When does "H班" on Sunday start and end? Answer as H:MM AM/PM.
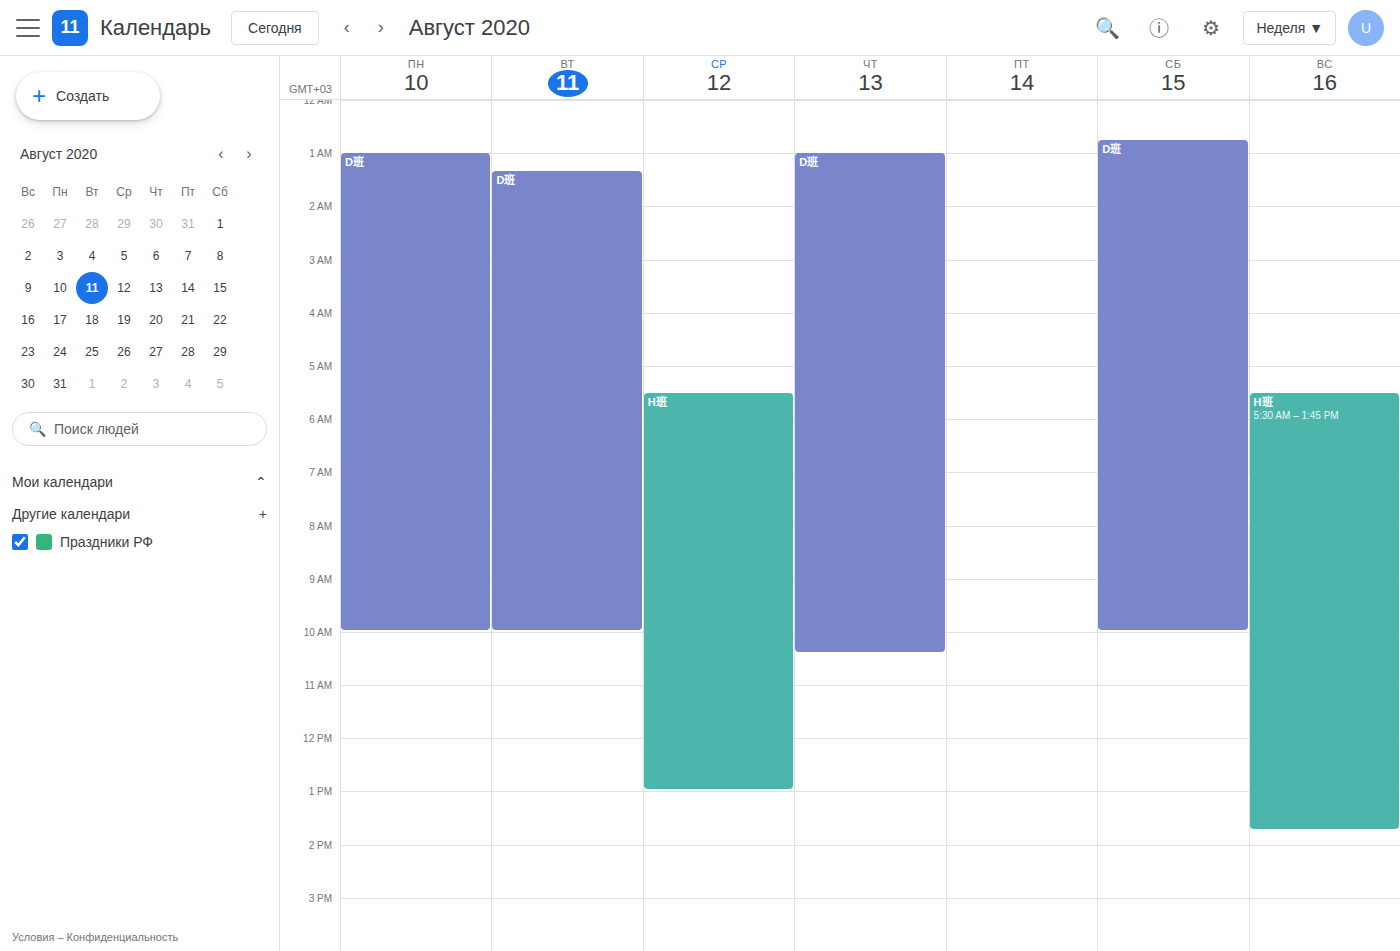
5:30 AM to 1:45 PM